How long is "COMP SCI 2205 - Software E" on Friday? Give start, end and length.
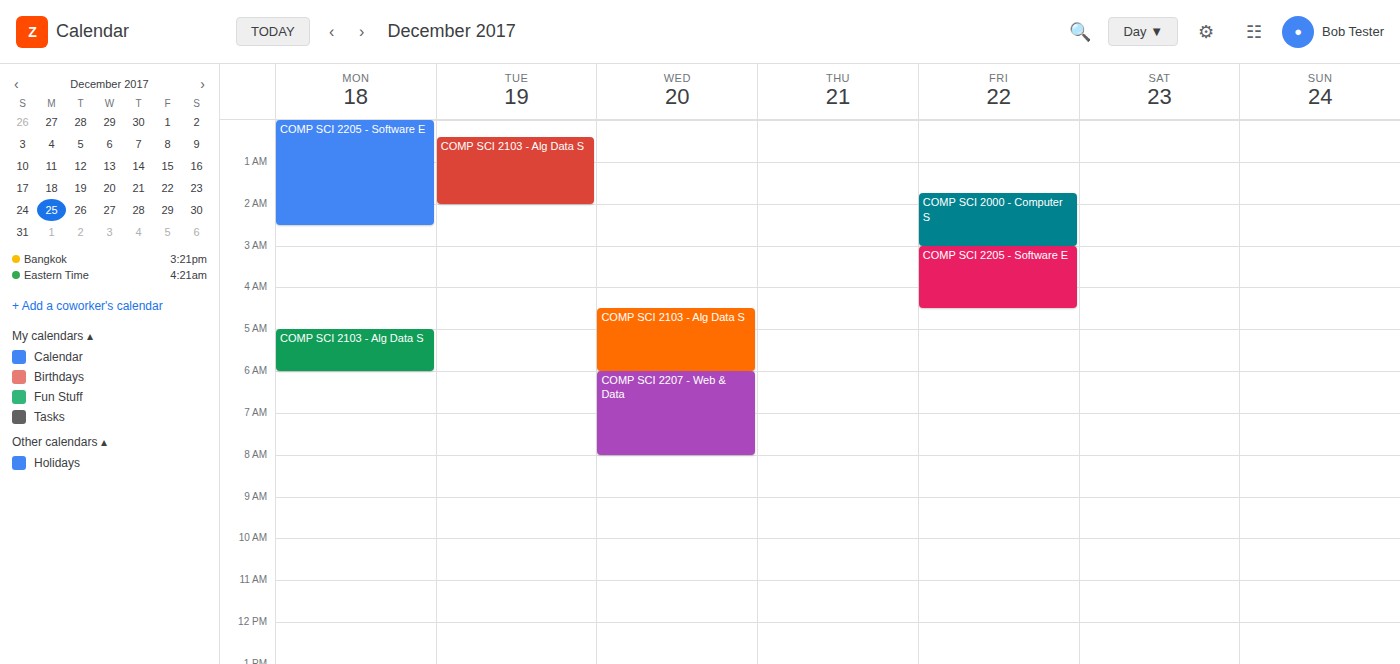
3:00 AM to 4:30 AM, 1 hour 30 minutes